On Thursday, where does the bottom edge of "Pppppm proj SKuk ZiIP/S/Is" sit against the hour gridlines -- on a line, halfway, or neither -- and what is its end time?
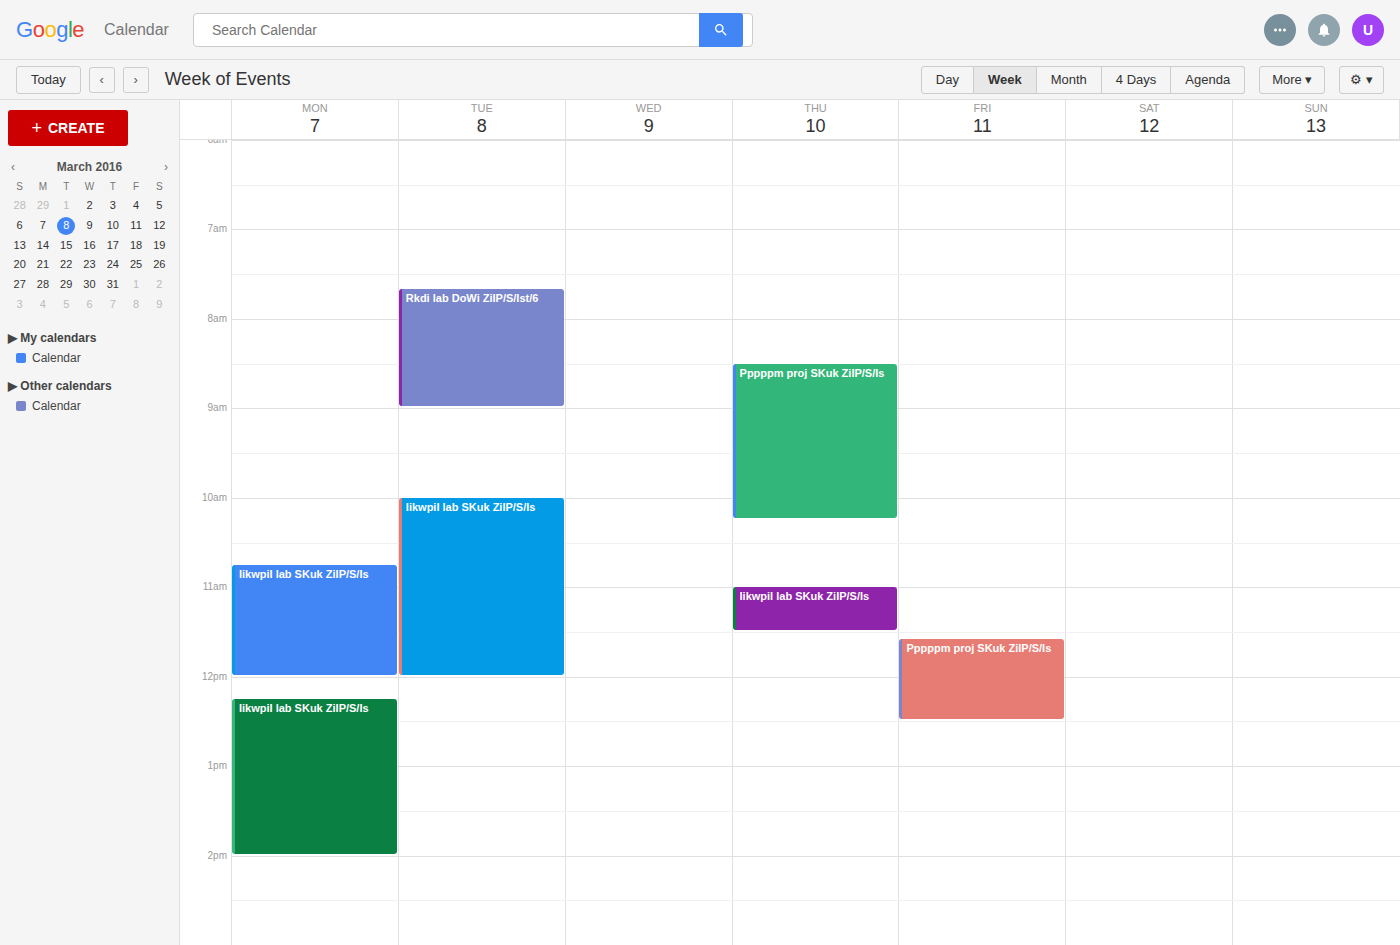
10:15 AM -- neither: a quarter of the way from the 10 AM line to the 11 AM line.